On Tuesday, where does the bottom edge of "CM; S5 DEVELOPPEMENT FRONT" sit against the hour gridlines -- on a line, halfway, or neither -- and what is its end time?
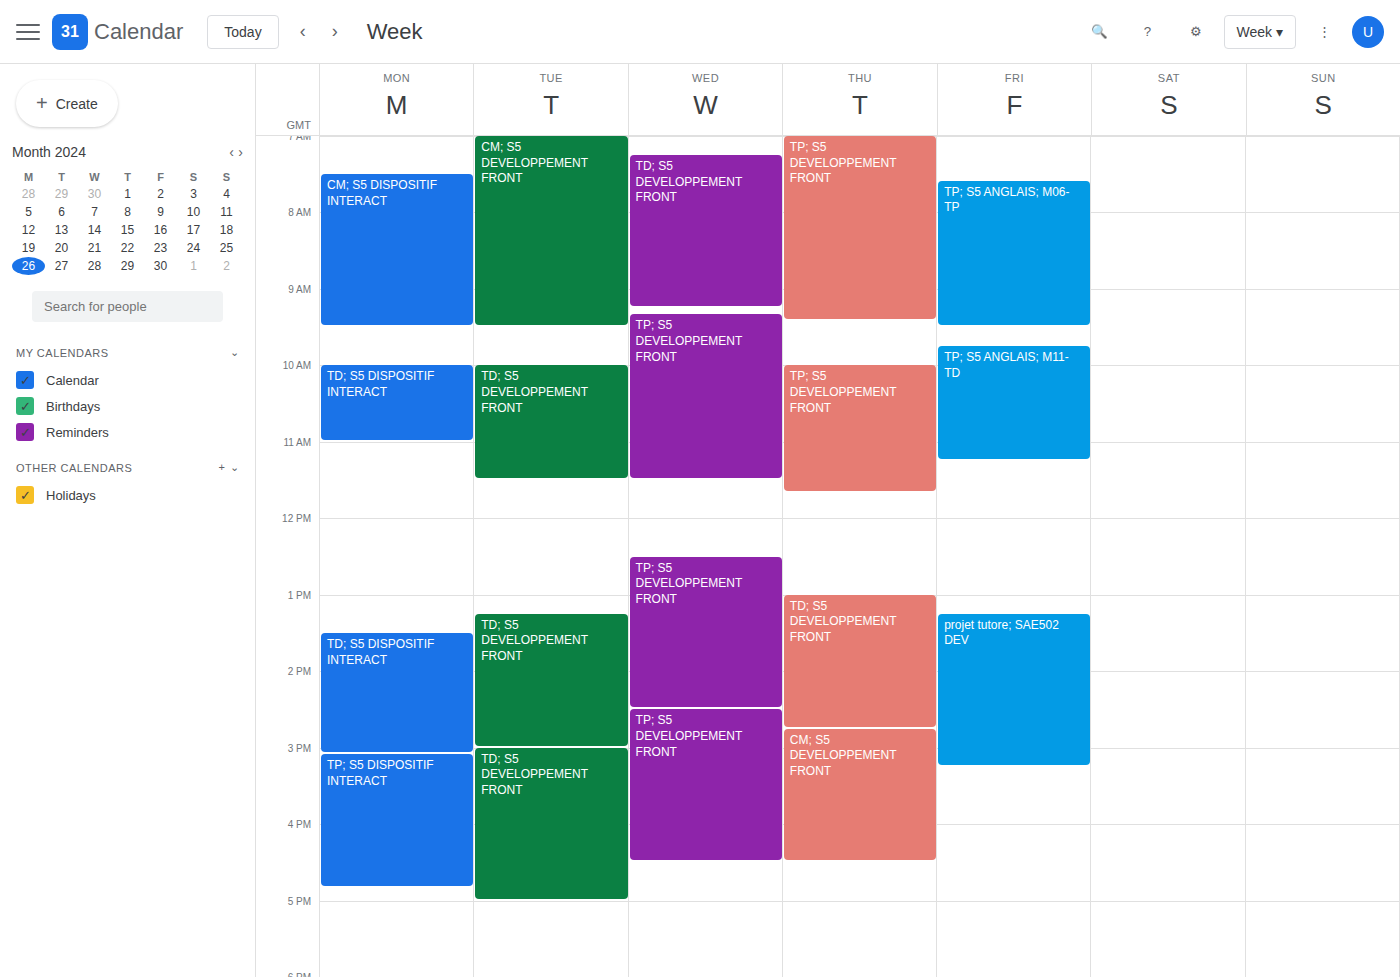
9:30 AM -- halfway between the 9 AM and 10 AM lines.